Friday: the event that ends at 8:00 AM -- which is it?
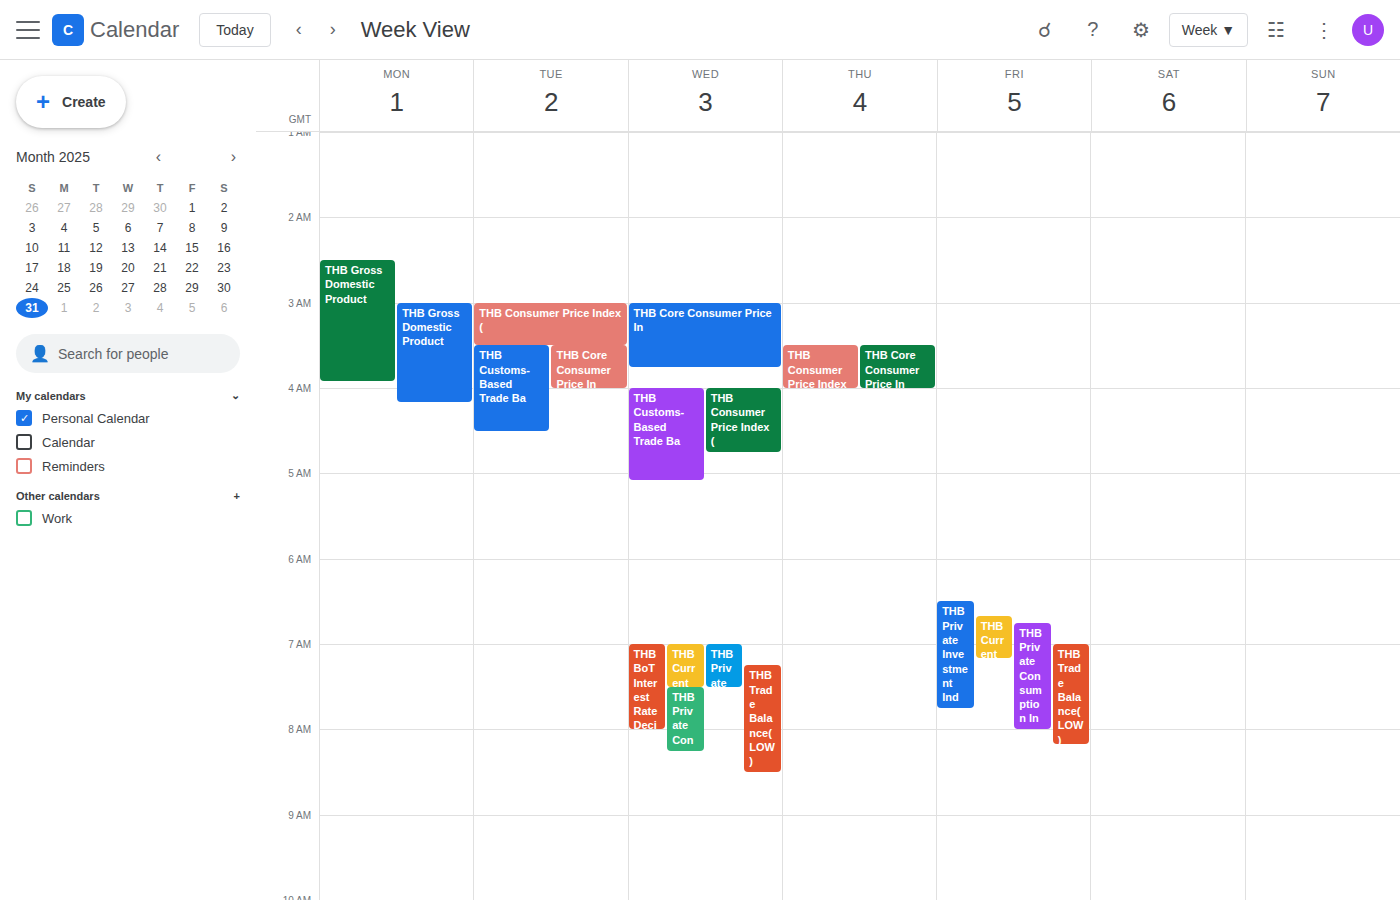
"THB Private Consumption In"